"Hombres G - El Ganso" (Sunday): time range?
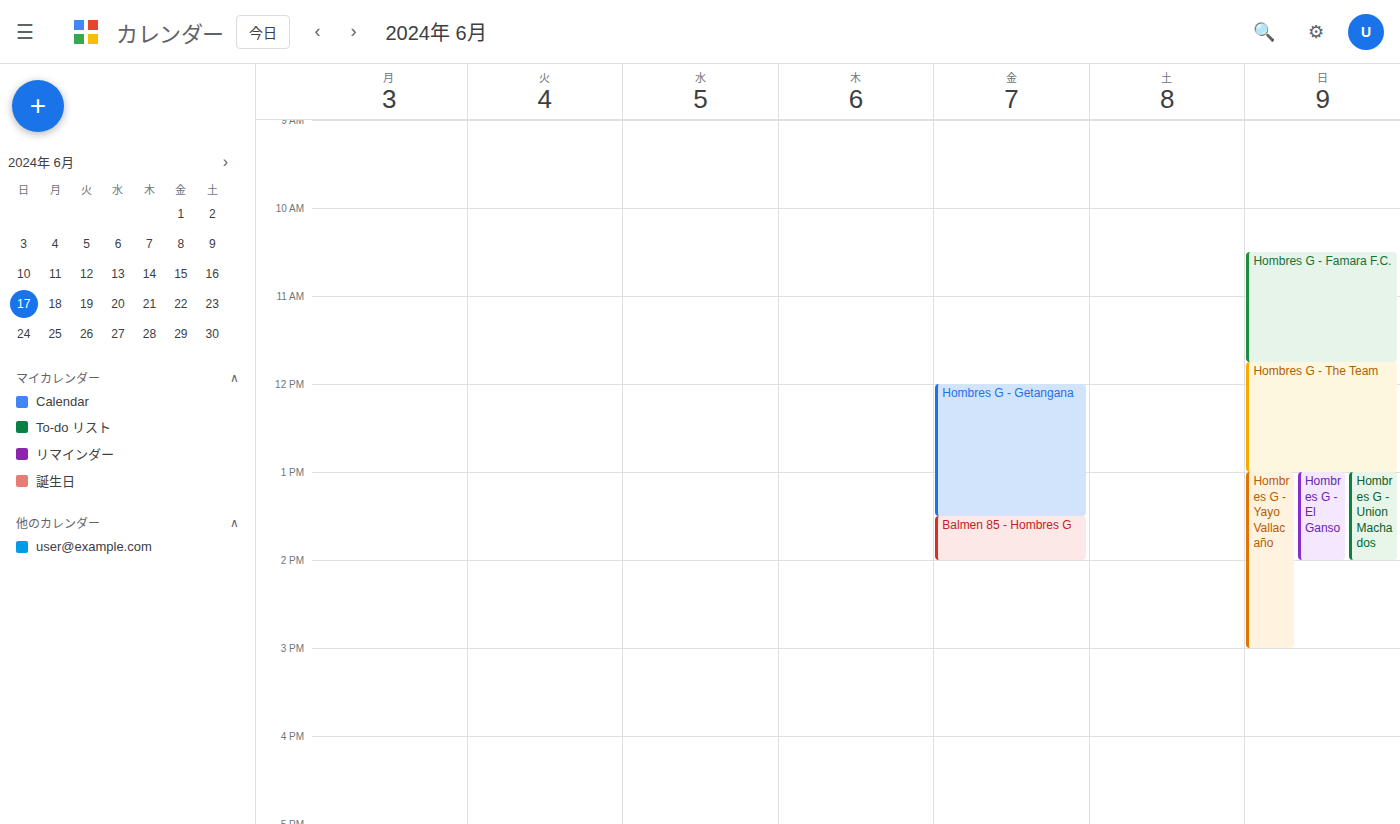
1:00 PM to 2:00 PM